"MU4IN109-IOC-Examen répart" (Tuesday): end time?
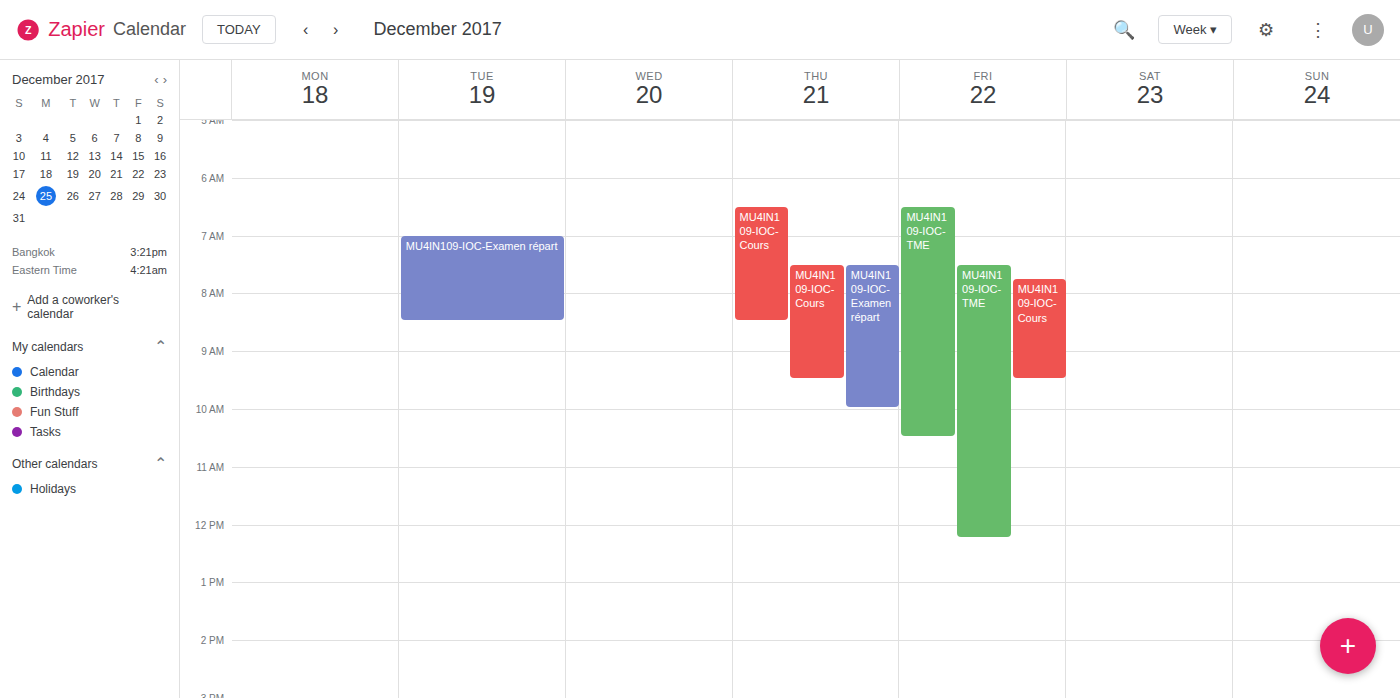
8:30 AM